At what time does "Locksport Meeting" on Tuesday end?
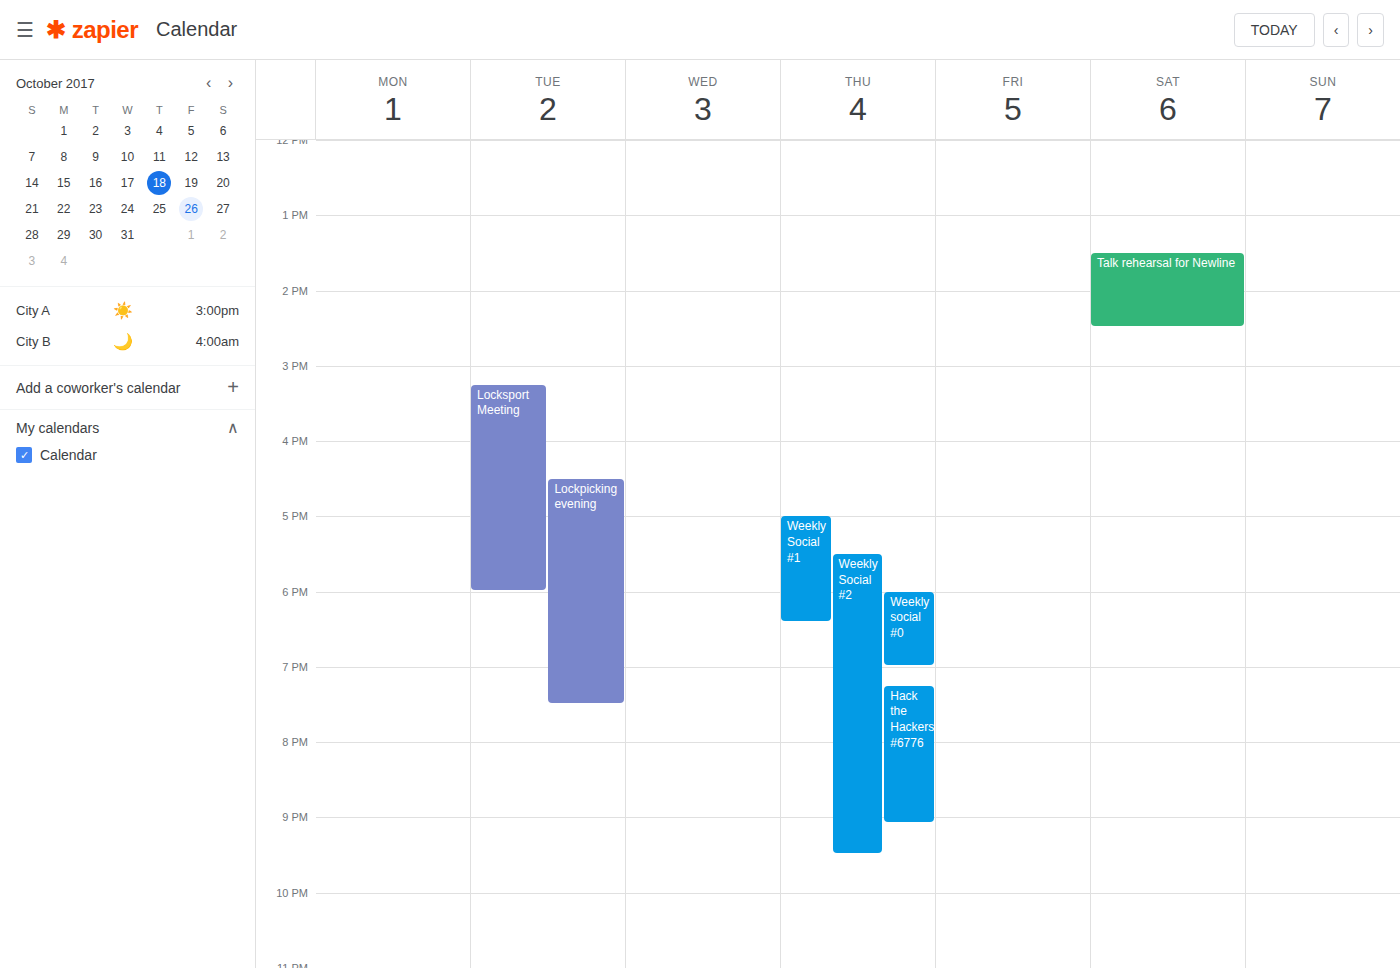
18:00